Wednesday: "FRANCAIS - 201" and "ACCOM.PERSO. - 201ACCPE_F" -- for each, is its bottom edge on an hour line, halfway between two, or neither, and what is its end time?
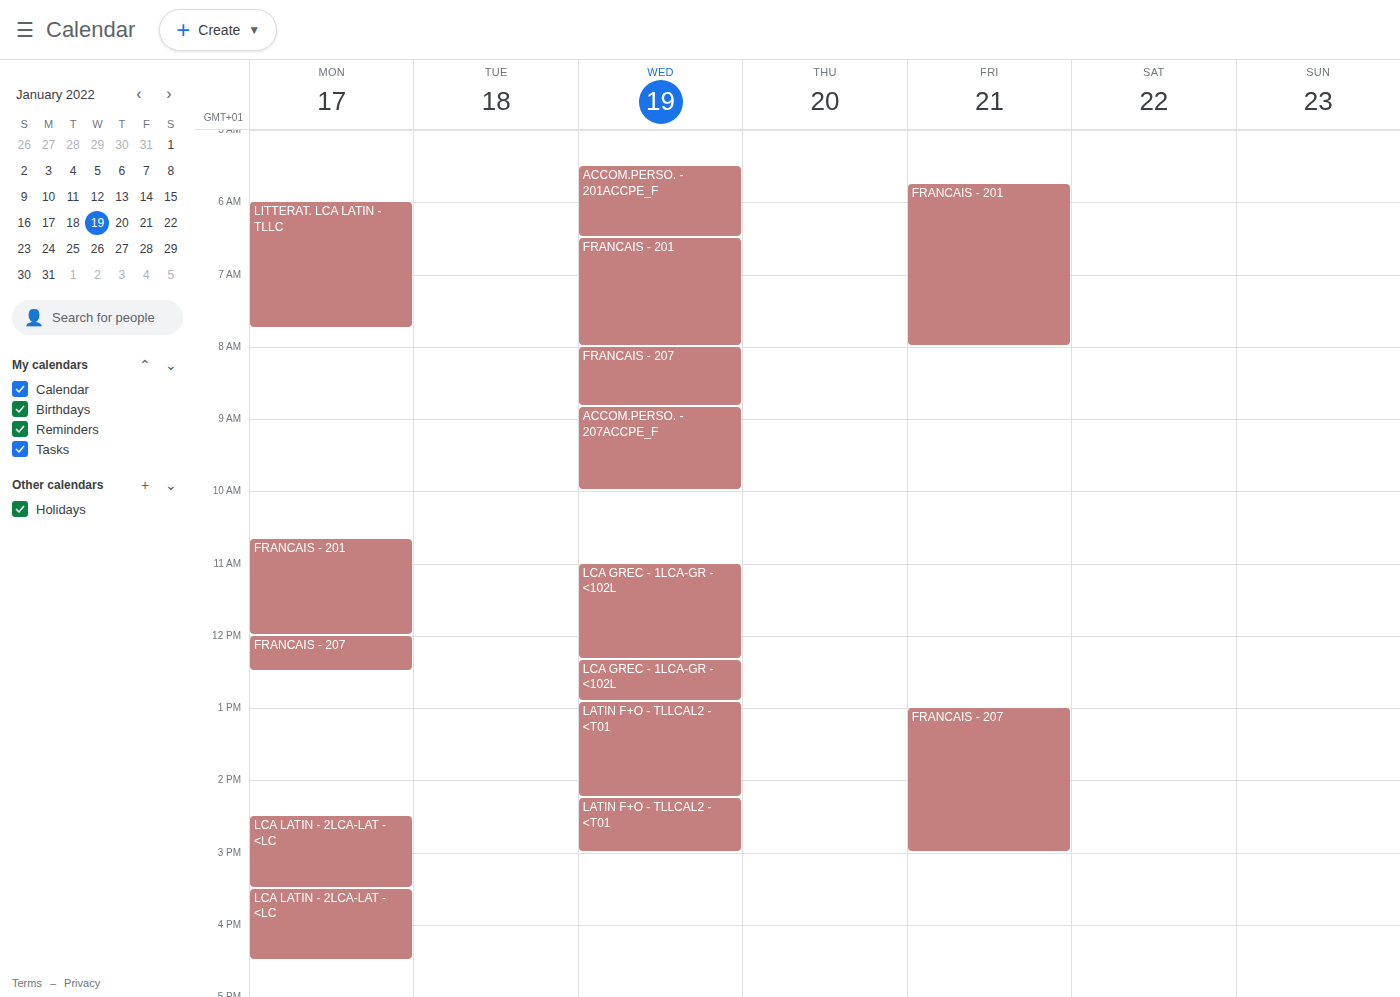
"FRANCAIS - 201": 8:00 AM, exactly on the 8 AM line. "ACCOM.PERSO. - 201ACCPE_F": 6:30 AM, halfway between the 6 AM and 7 AM lines.